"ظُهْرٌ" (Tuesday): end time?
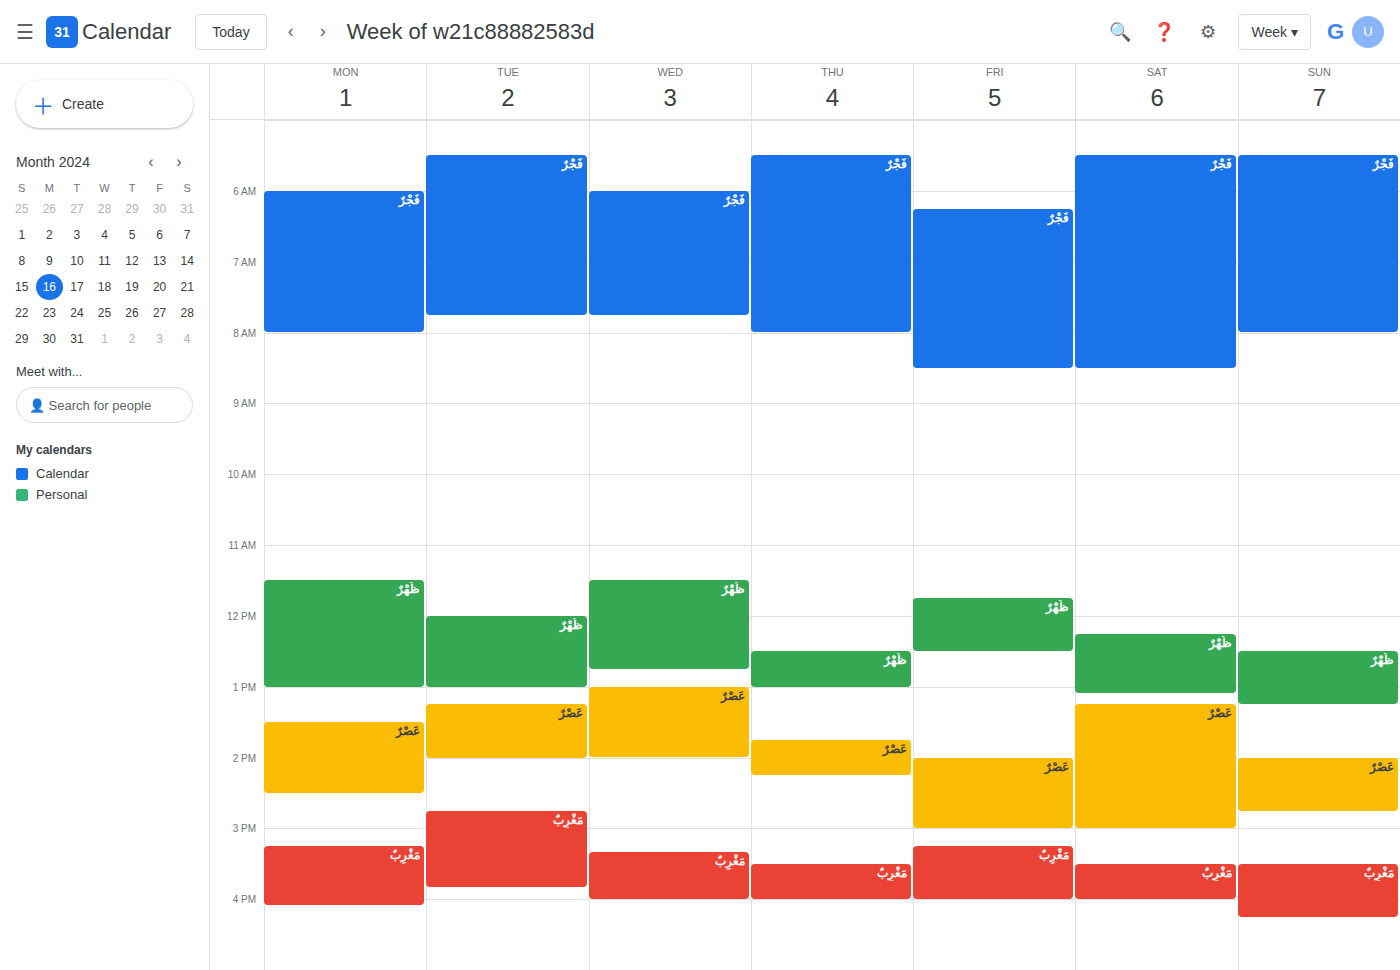
1:00 PM